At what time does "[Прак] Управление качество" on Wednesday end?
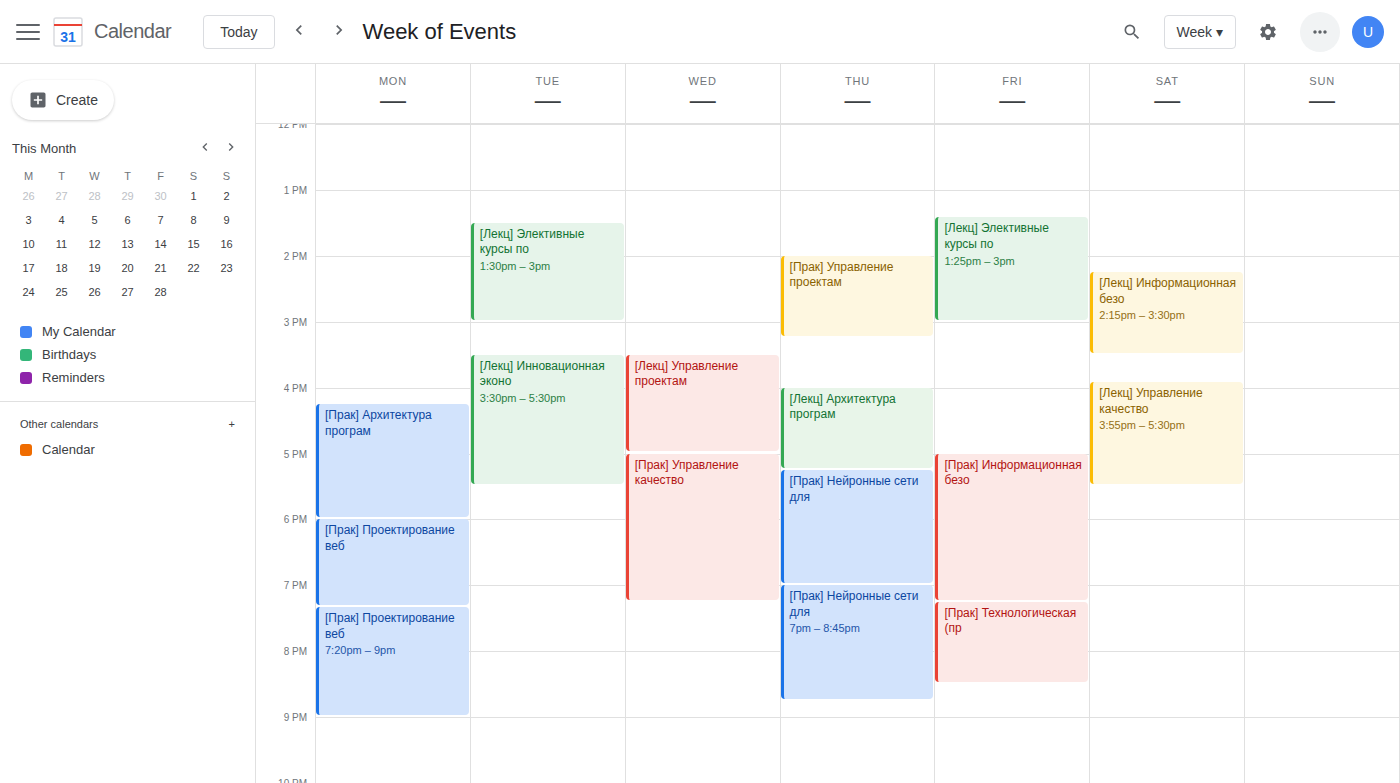
19:15